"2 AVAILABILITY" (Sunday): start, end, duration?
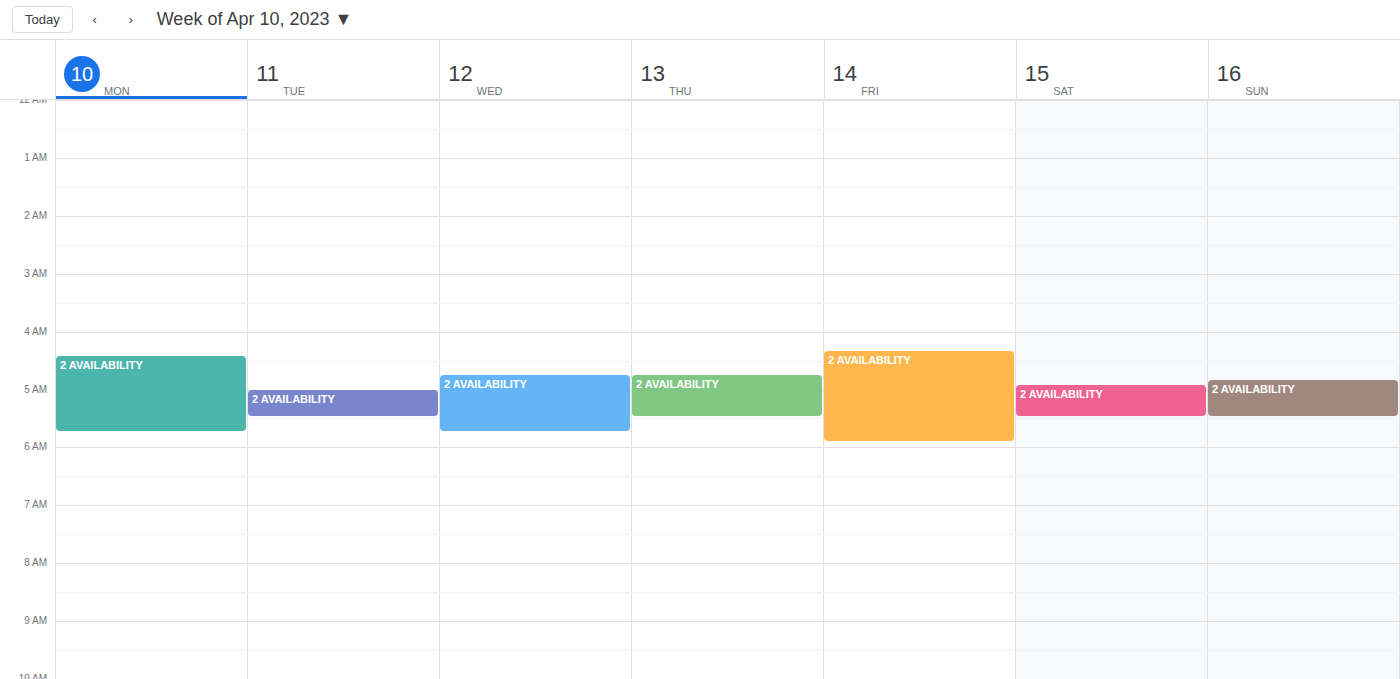
4:50 AM to 5:30 AM, 40 minutes